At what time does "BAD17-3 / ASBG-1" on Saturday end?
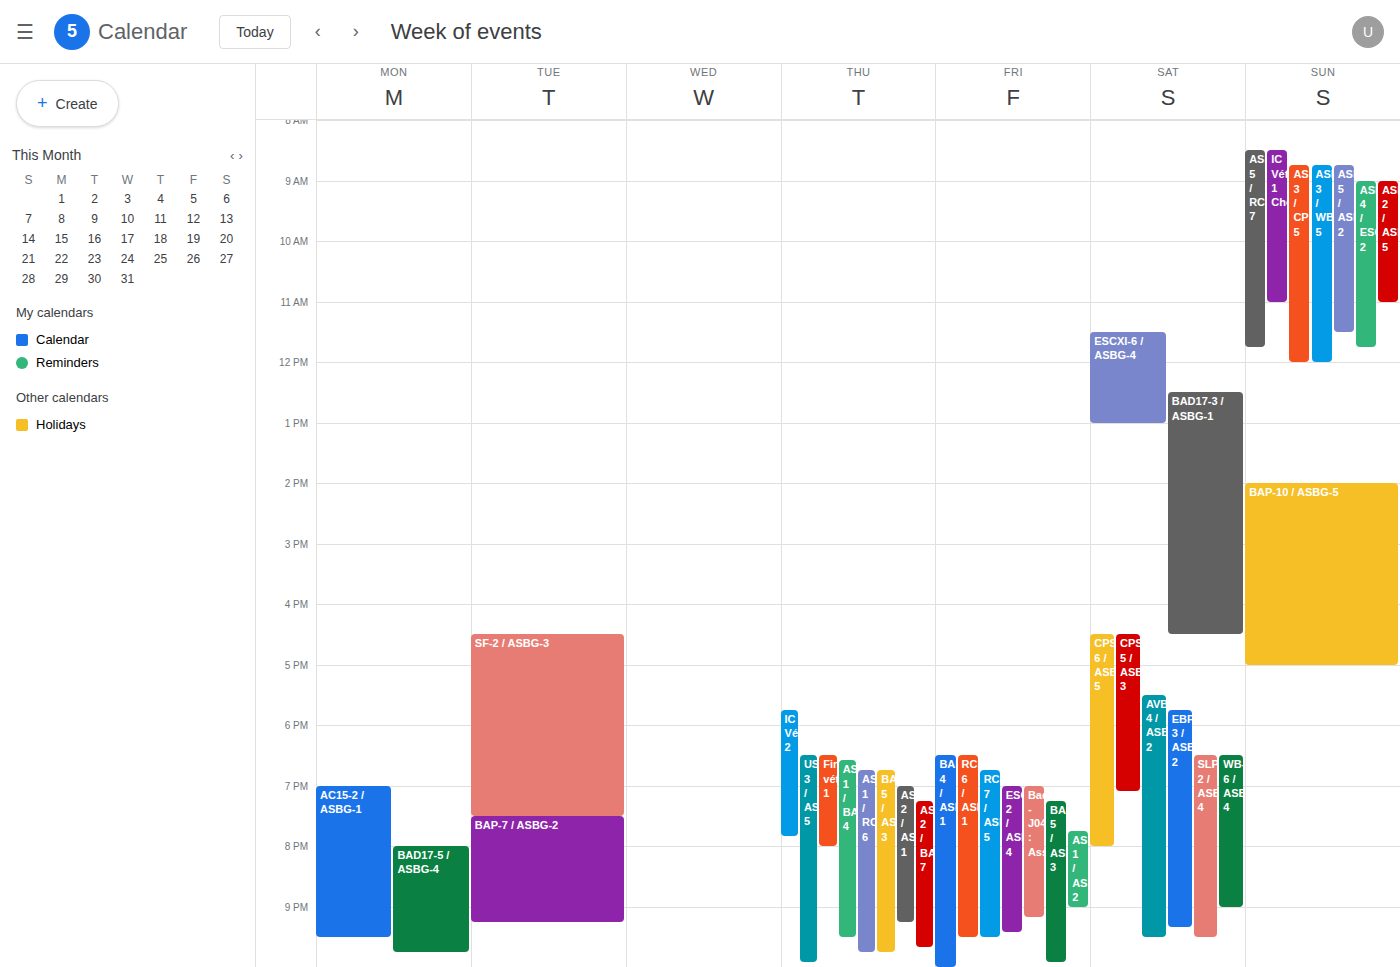
4:30 PM